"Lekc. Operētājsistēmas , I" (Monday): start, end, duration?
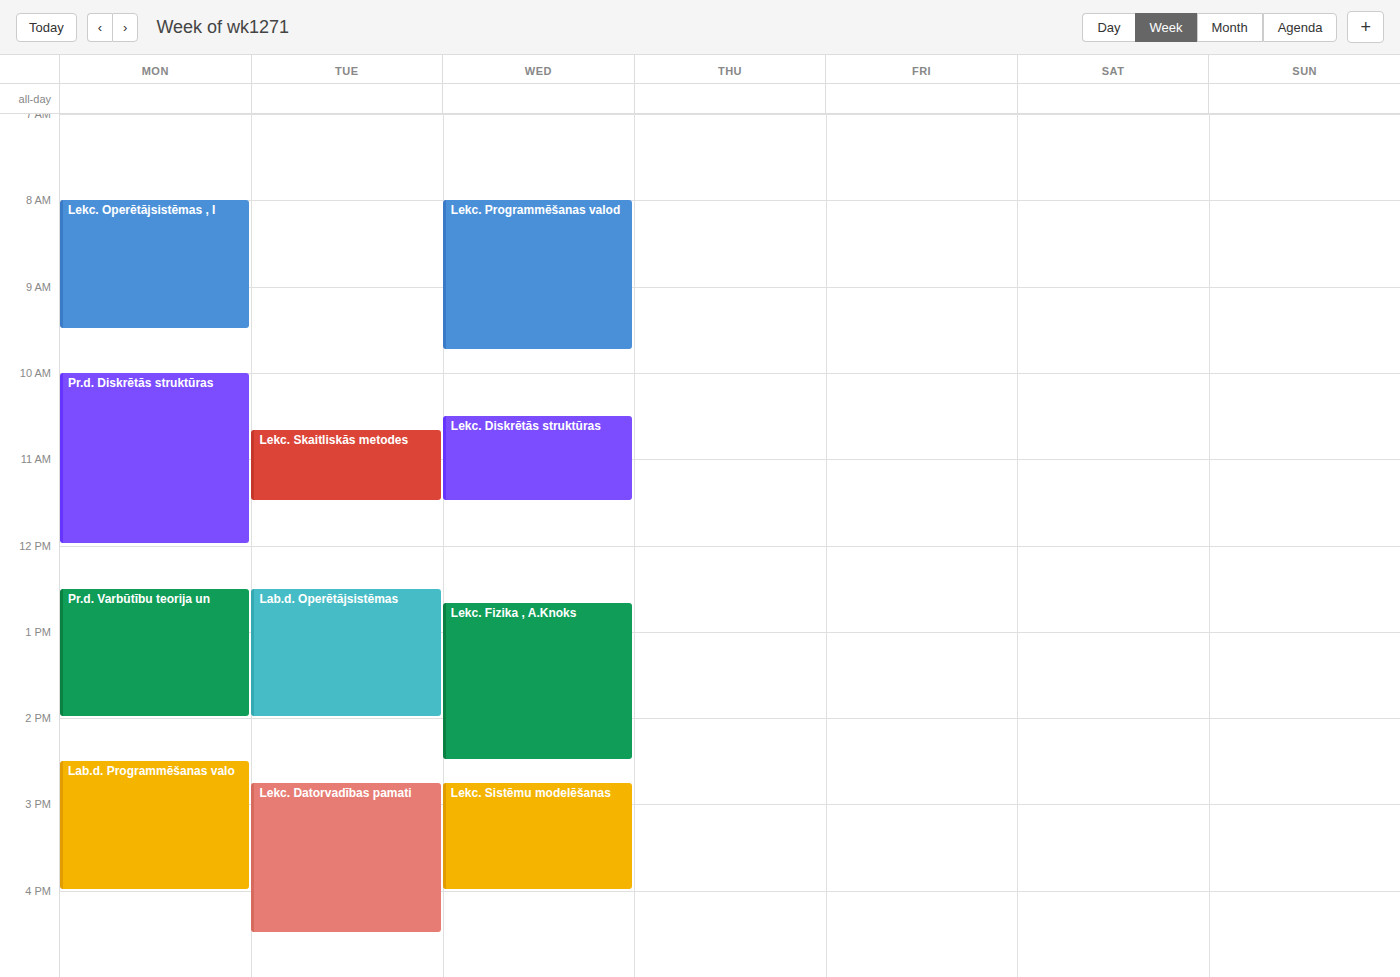
8:00 AM to 9:30 AM, 1 hour 30 minutes